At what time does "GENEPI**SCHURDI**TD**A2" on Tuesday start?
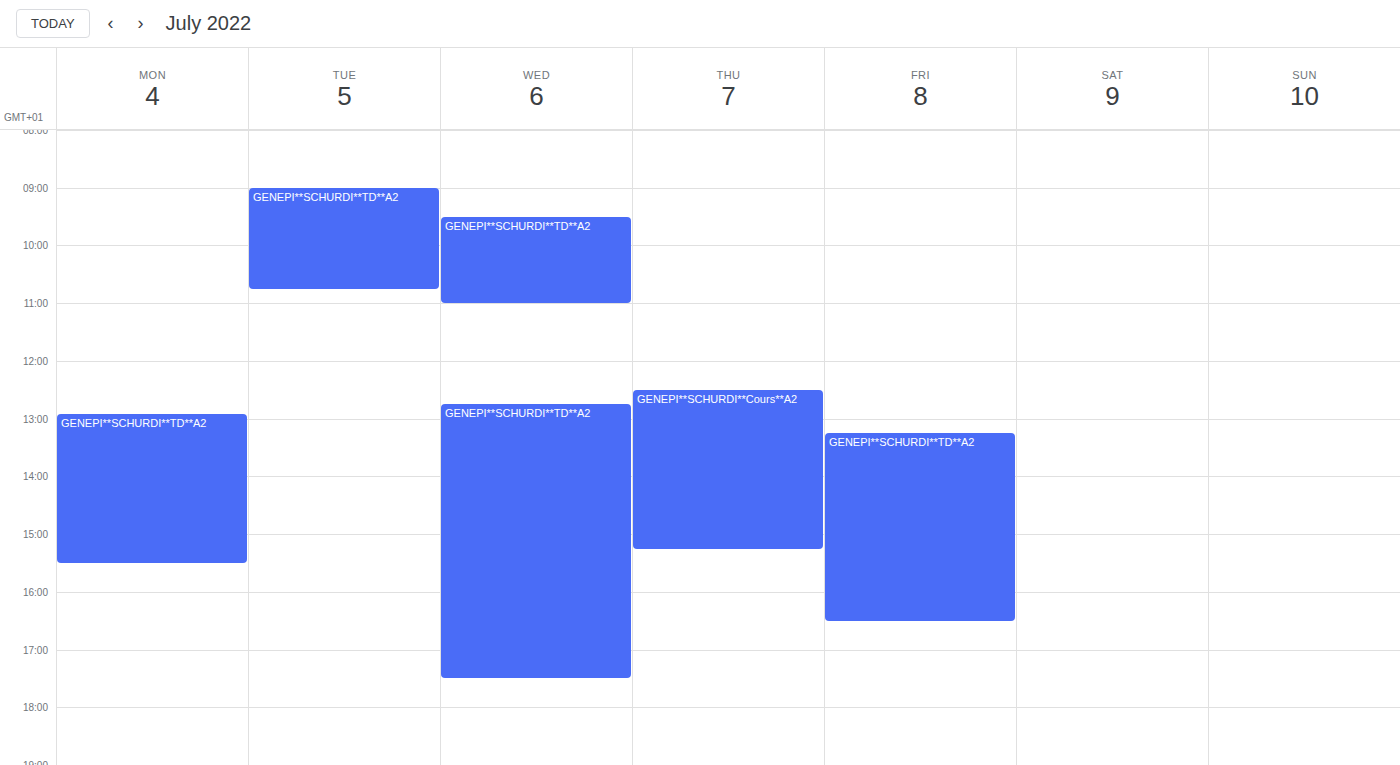
9:00 AM